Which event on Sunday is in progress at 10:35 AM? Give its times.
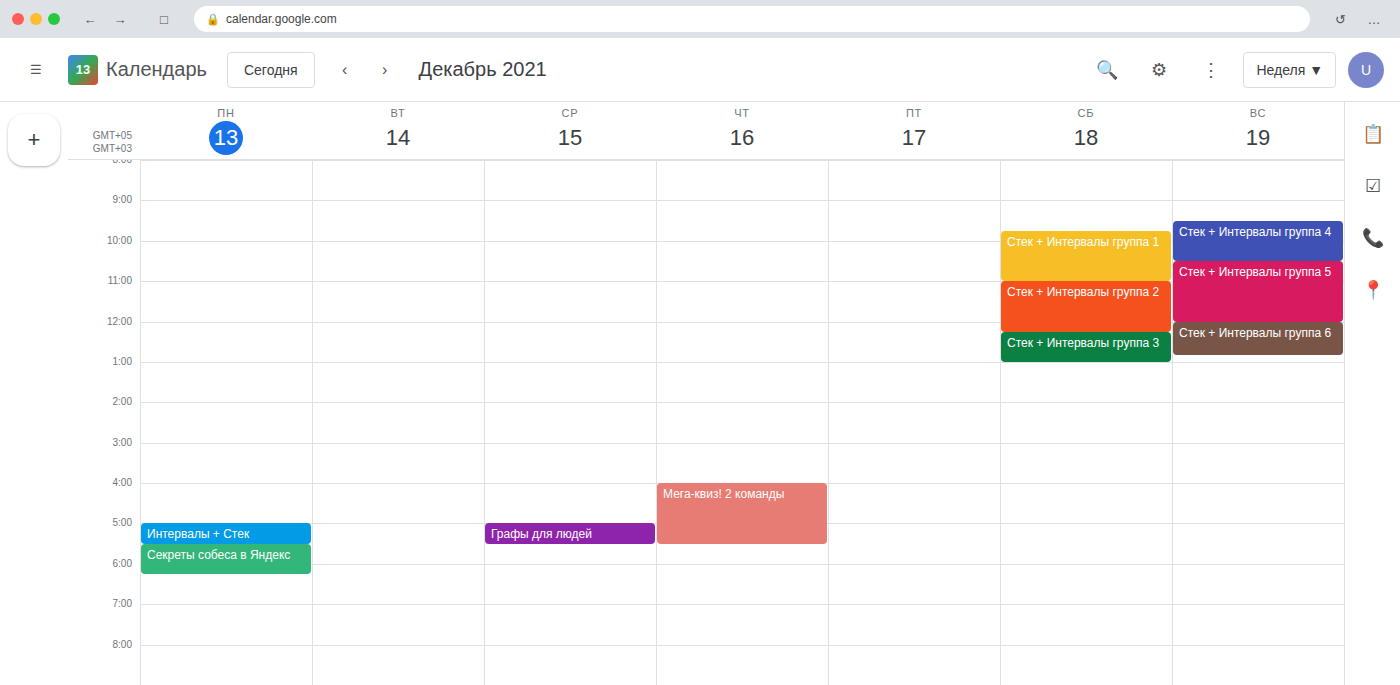
"Стек + Интервалы группа 5", 10:30 AM to 12:00 PM